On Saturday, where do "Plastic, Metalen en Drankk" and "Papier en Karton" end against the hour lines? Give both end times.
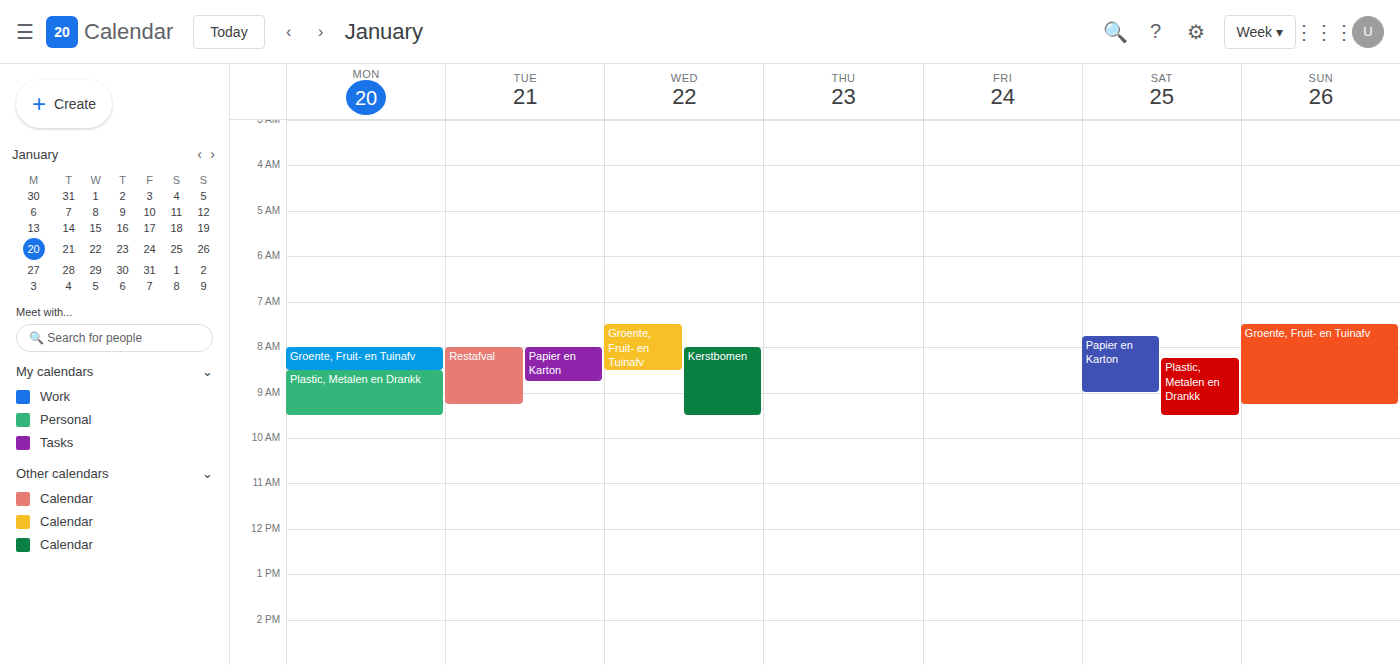
"Plastic, Metalen en Drankk": 9:30 AM, halfway between the 9 AM and 10 AM lines. "Papier en Karton": 9:00 AM, exactly on the 9 AM line.